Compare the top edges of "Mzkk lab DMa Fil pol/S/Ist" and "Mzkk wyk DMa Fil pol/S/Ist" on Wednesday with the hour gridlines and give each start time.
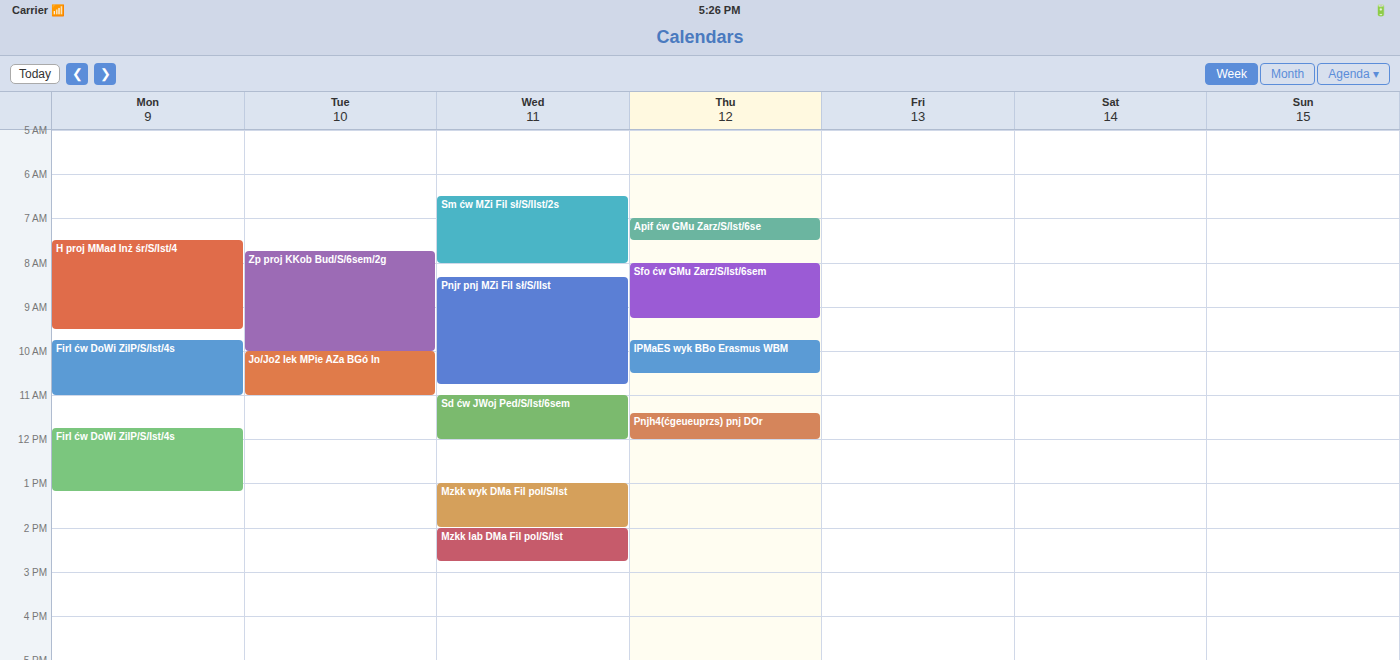
"Mzkk lab DMa Fil pol/S/Ist": 2:00 PM, exactly on the 2 PM line. "Mzkk wyk DMa Fil pol/S/Ist": 1:00 PM, exactly on the 1 PM line.